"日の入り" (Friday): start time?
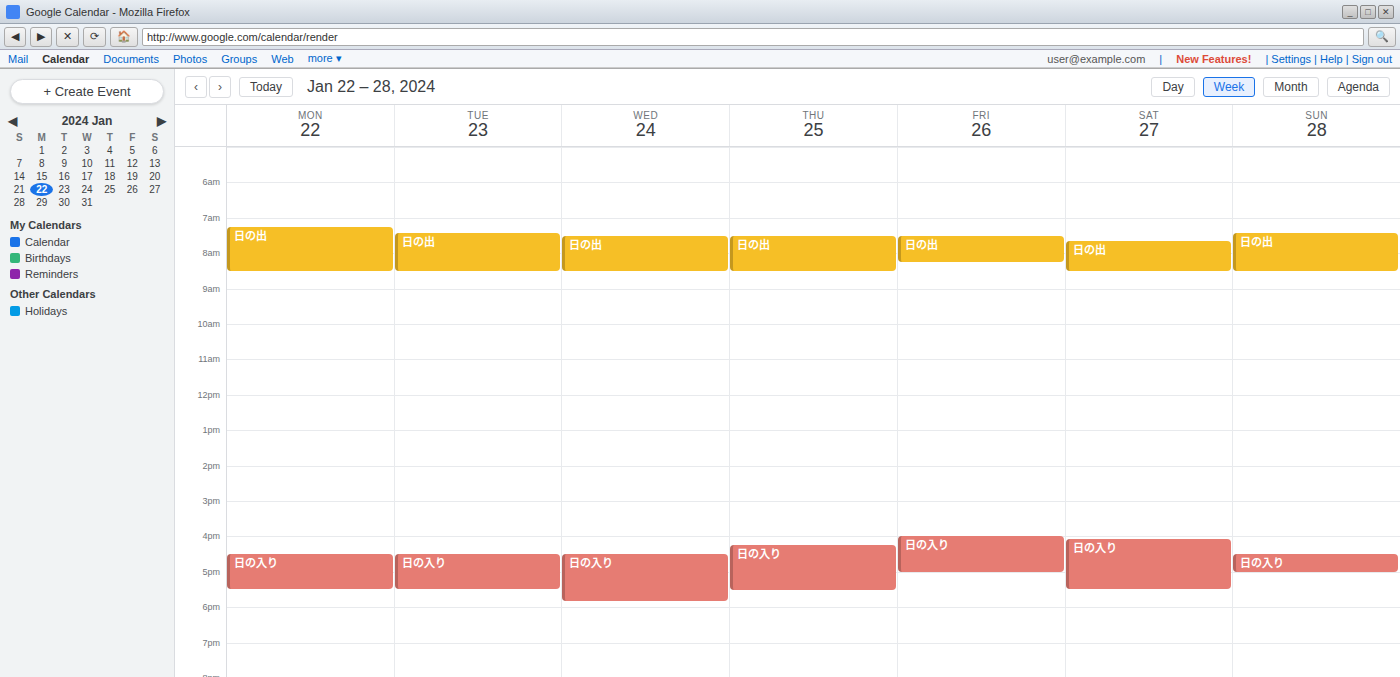
4:00 PM